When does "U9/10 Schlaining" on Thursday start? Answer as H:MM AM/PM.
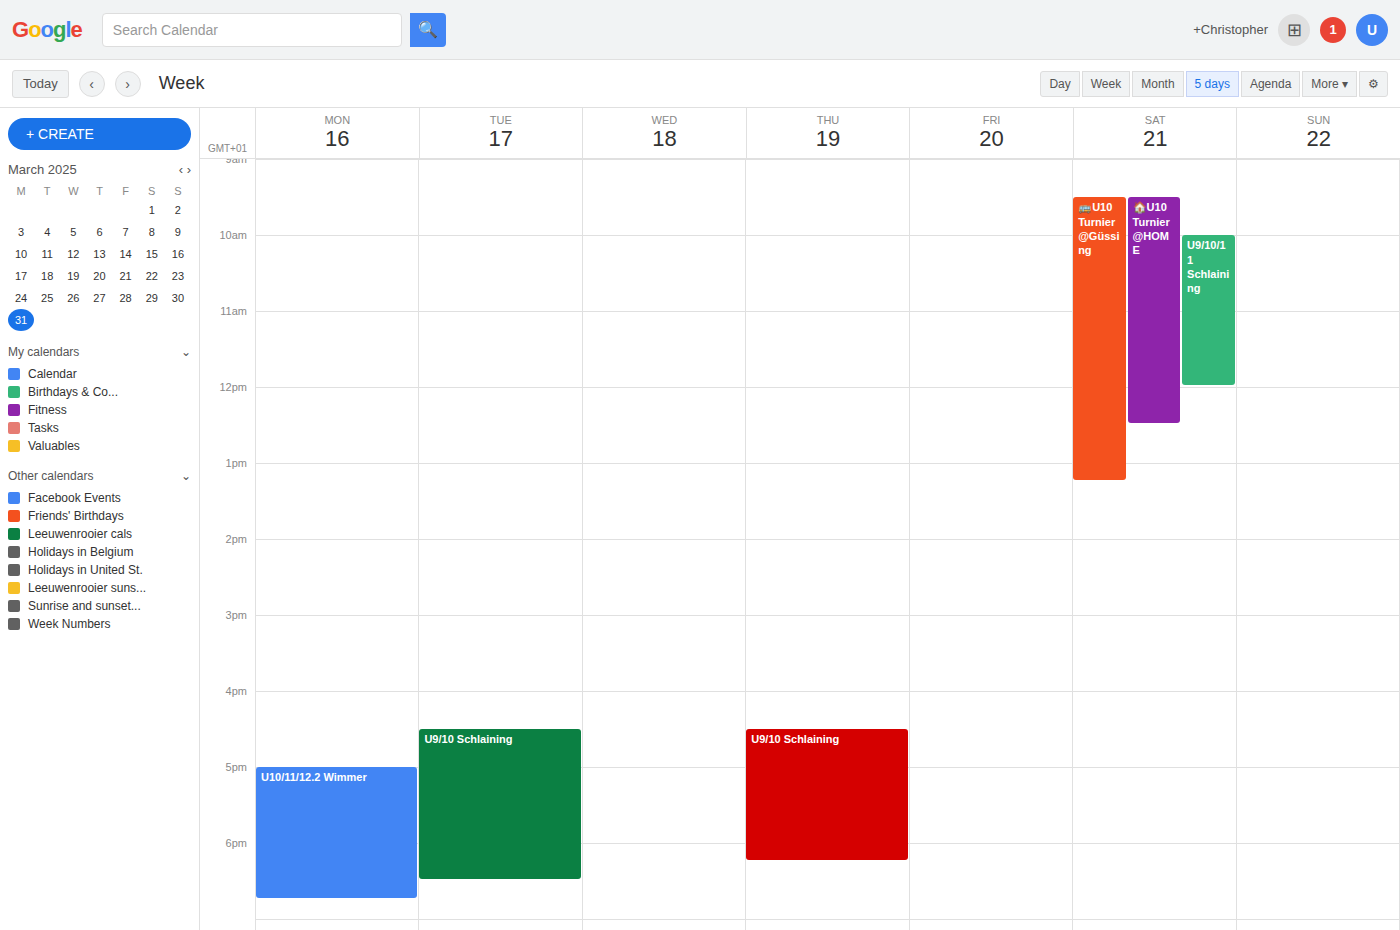
4:30 PM